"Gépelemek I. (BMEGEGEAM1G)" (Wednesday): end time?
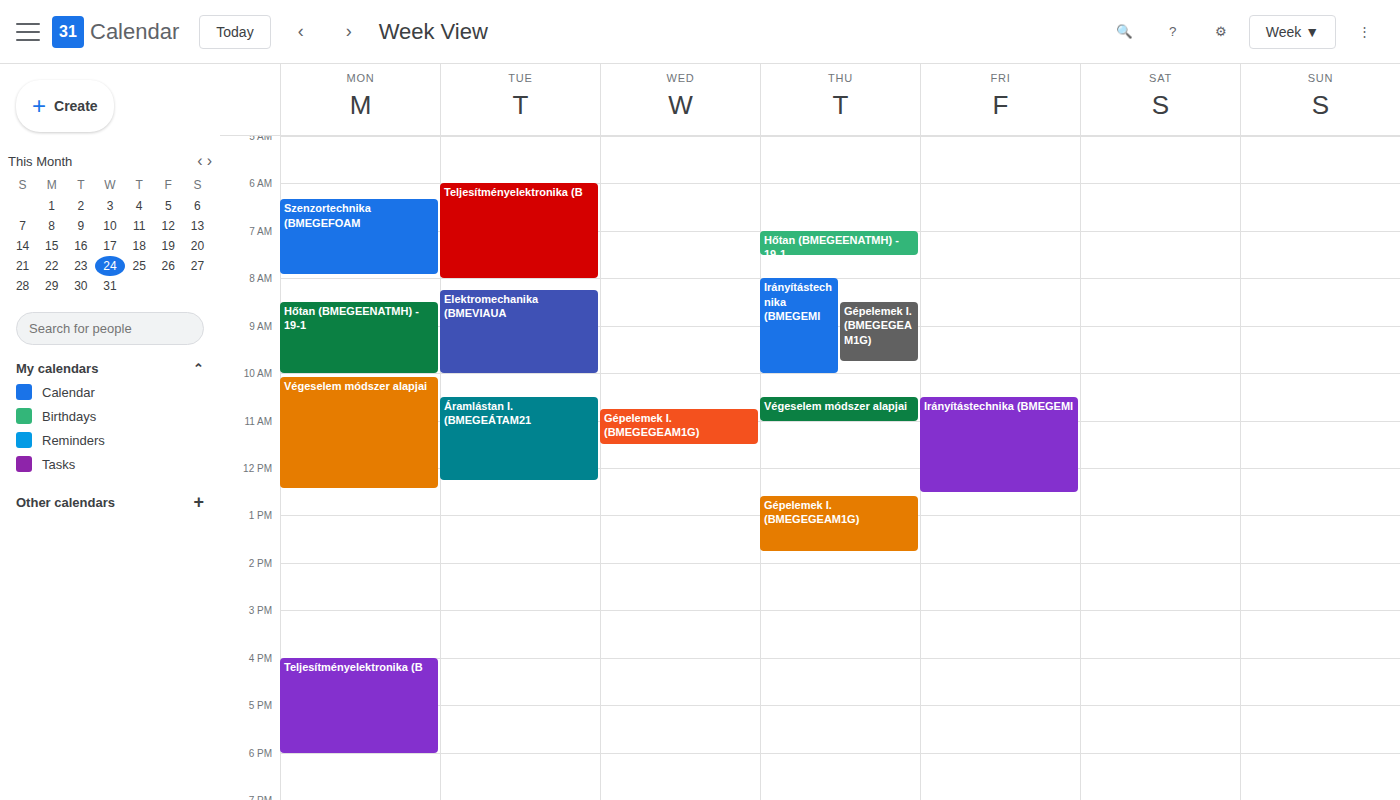
11:30 AM